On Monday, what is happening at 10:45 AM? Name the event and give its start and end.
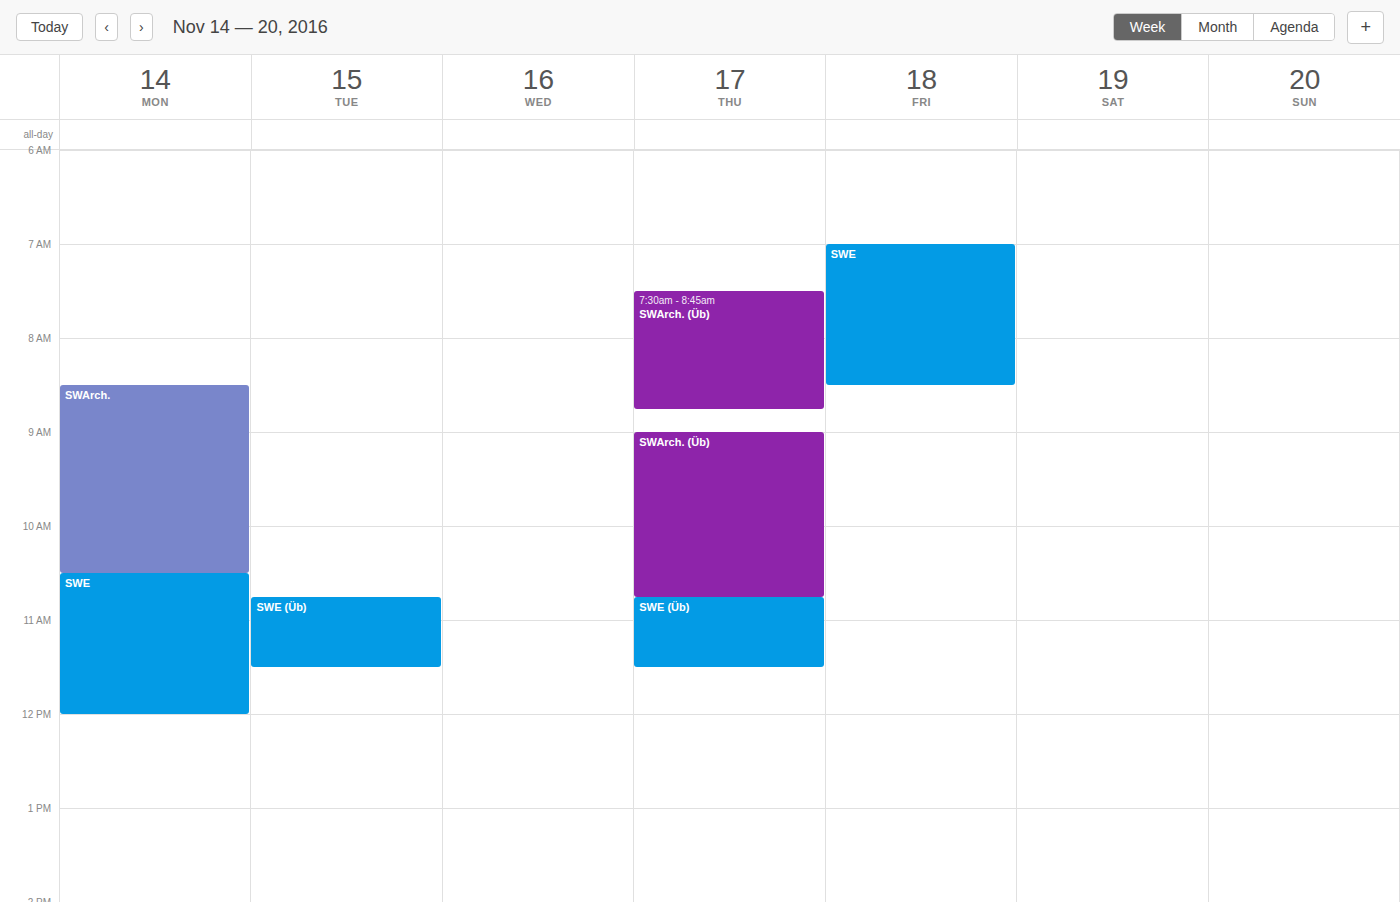
"SWE", 10:30 AM to 12:00 PM